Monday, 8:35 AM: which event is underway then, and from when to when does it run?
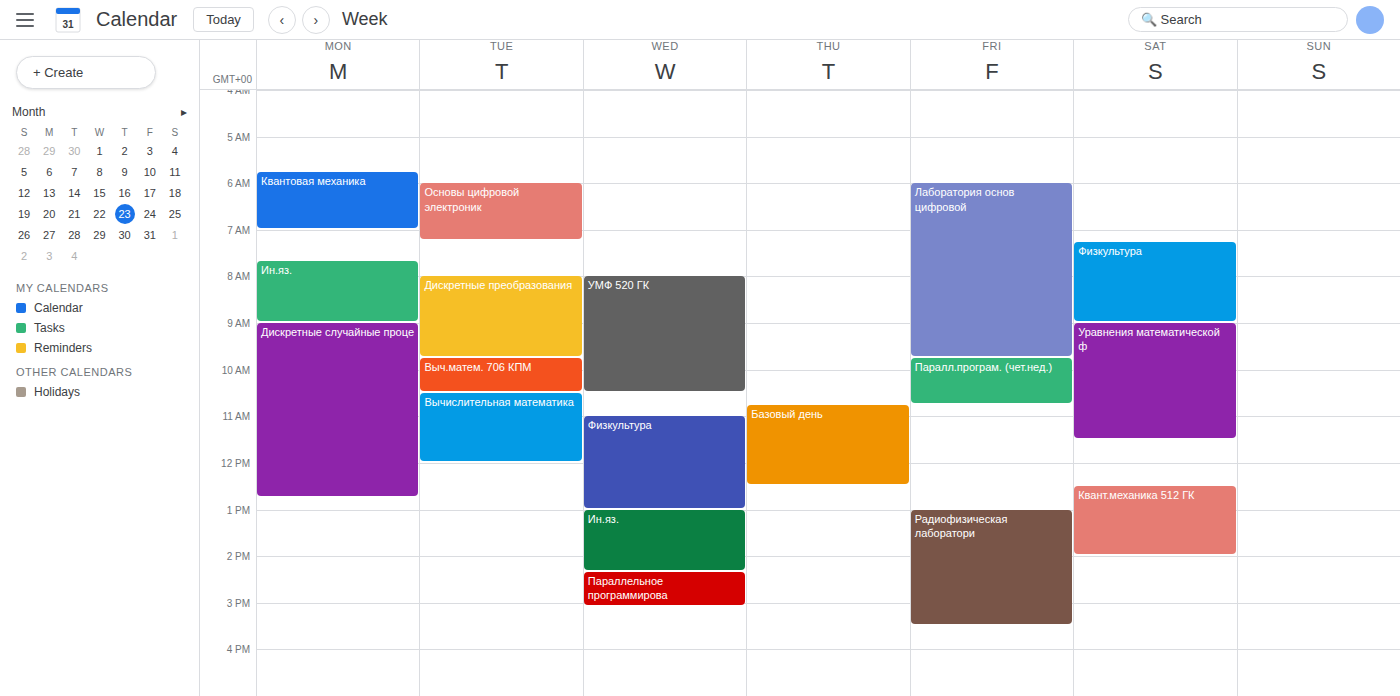
"Ин.яз.", 7:40 AM to 9:00 AM